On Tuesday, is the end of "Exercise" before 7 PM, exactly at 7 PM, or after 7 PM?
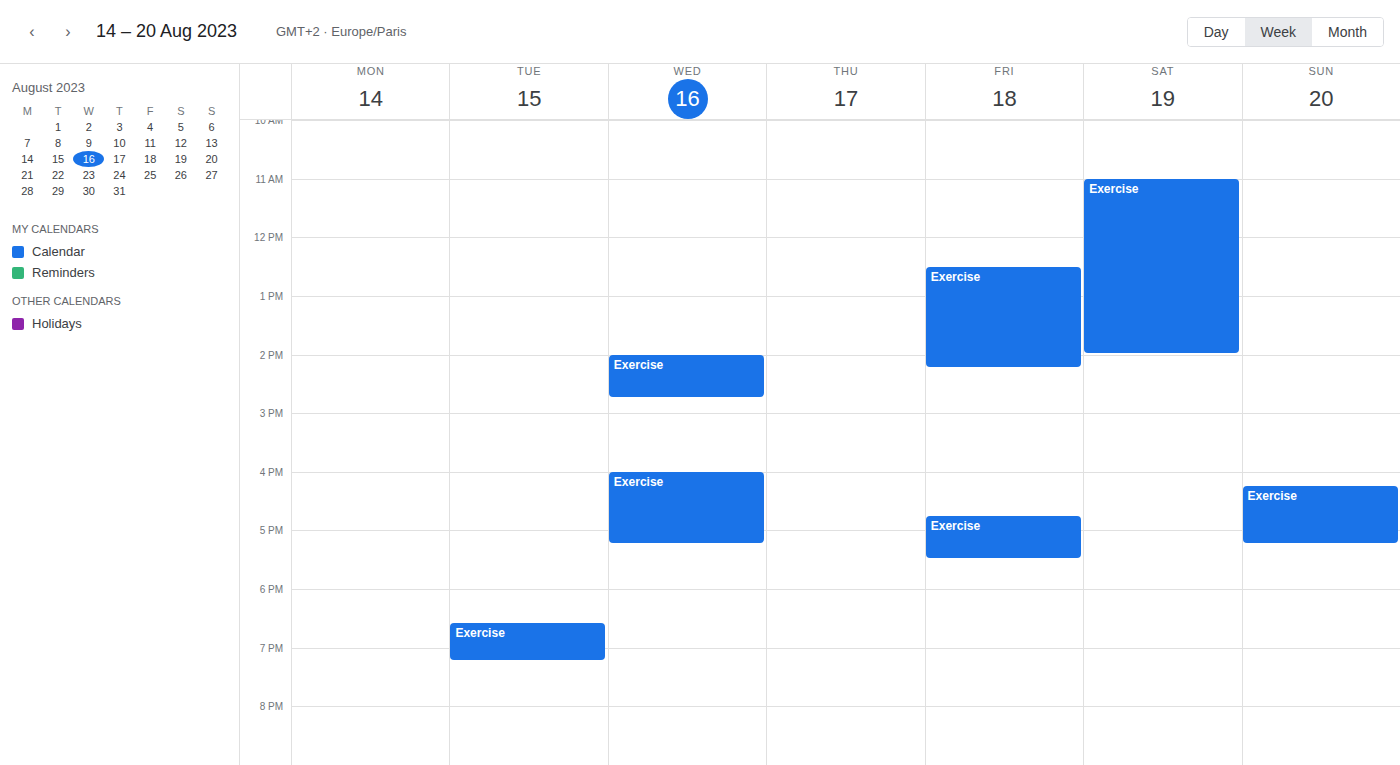
7:15 PM -- after 7 PM, 15 minutes below the 7 PM line.